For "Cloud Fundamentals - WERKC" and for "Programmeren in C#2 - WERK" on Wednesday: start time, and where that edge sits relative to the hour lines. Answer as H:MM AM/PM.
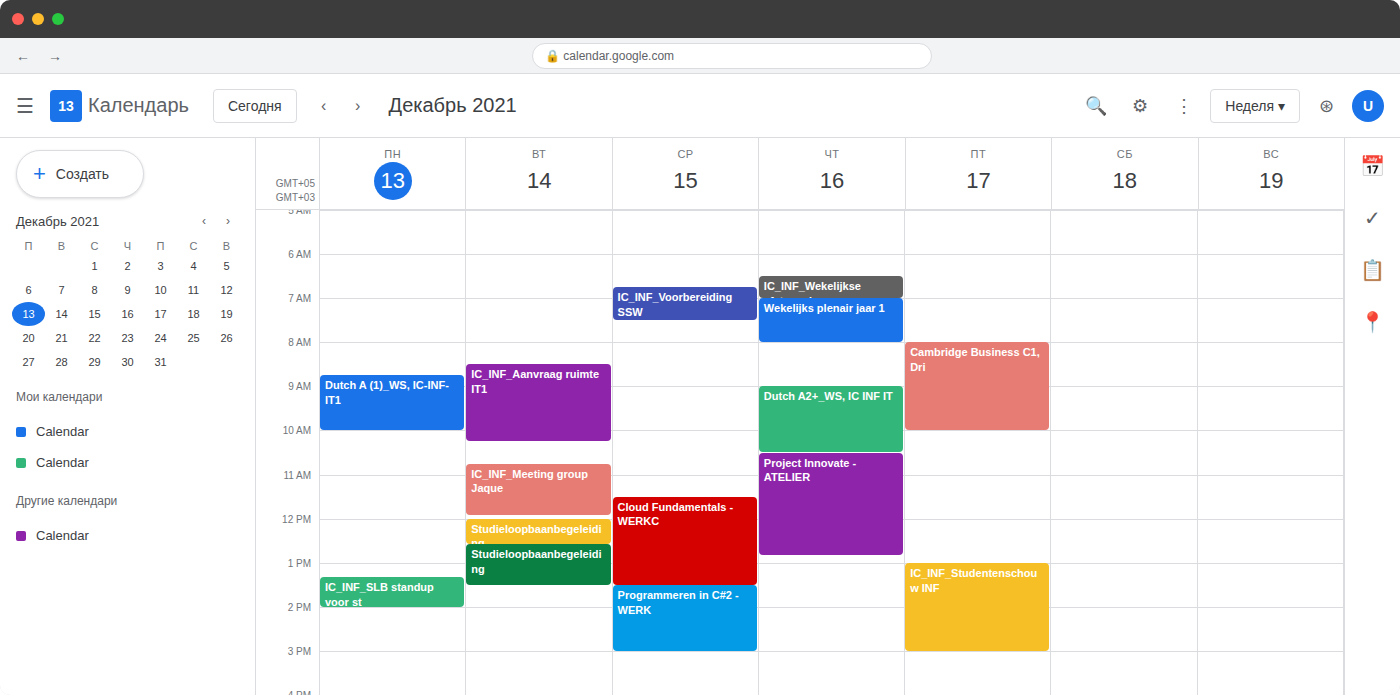
"Cloud Fundamentals - WERKC": 11:30 AM, halfway between the 11 AM and 12 PM lines. "Programmeren in C#2 - WERK": 1:30 PM, halfway between the 1 PM and 2 PM lines.